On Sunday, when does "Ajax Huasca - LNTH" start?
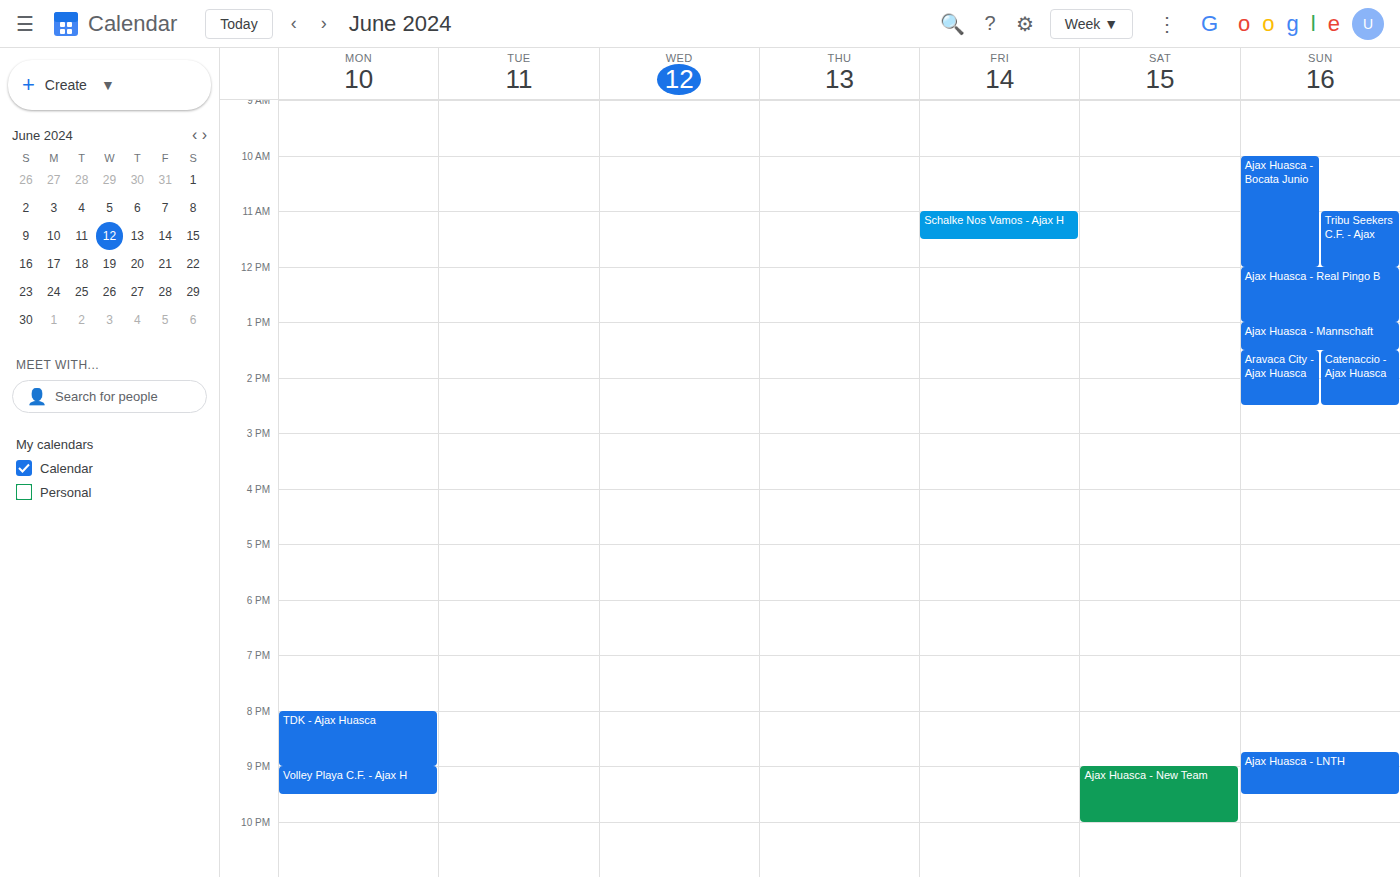
8:45 PM